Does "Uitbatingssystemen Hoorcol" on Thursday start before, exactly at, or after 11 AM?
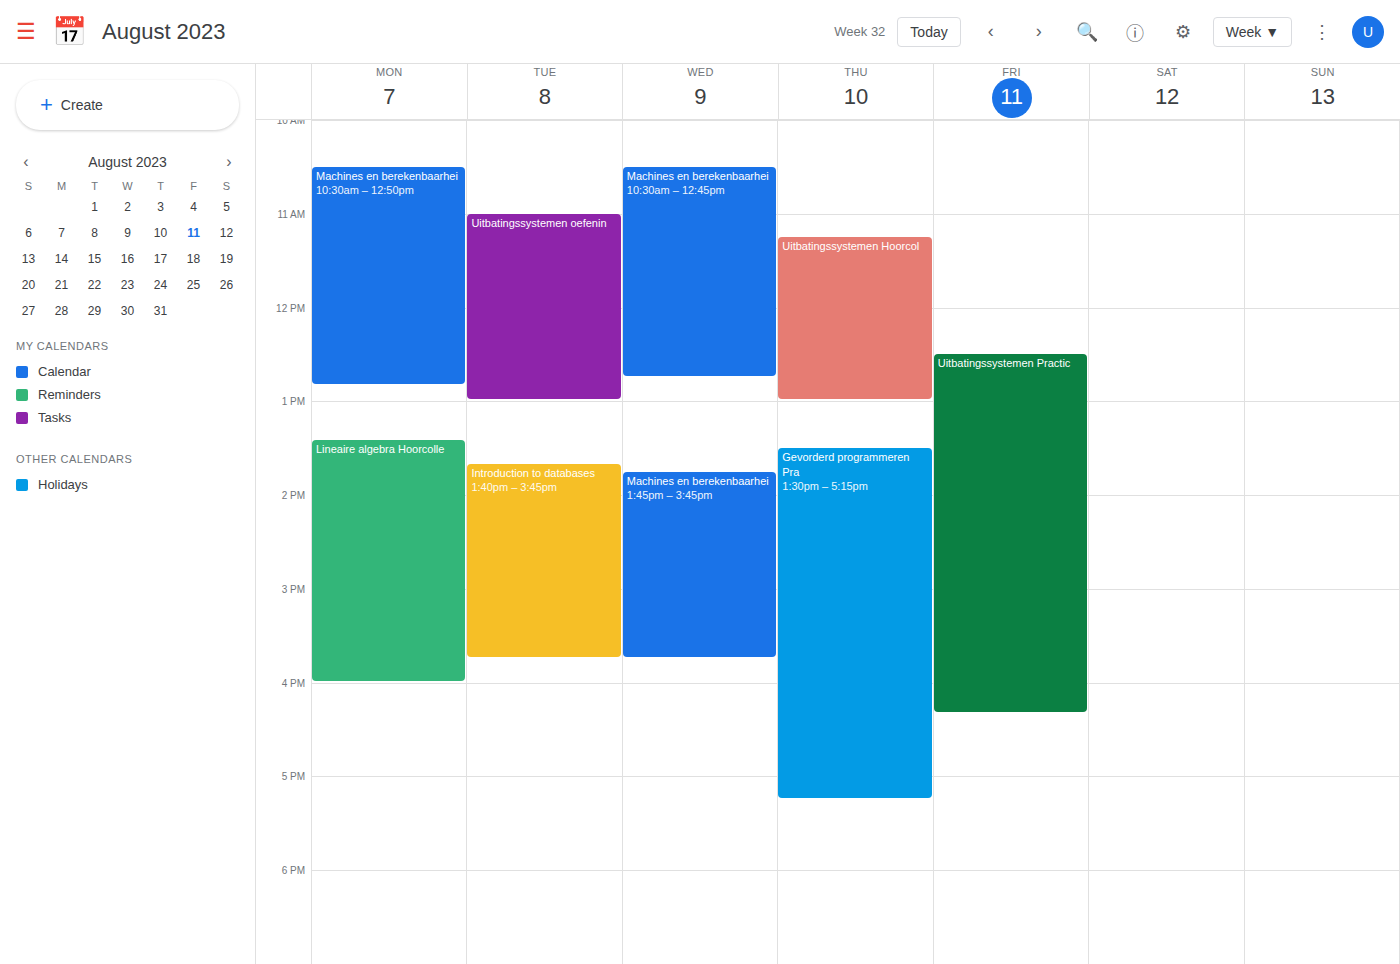
11:15 AM -- after 11 AM, 15 minutes below the 11 AM line.